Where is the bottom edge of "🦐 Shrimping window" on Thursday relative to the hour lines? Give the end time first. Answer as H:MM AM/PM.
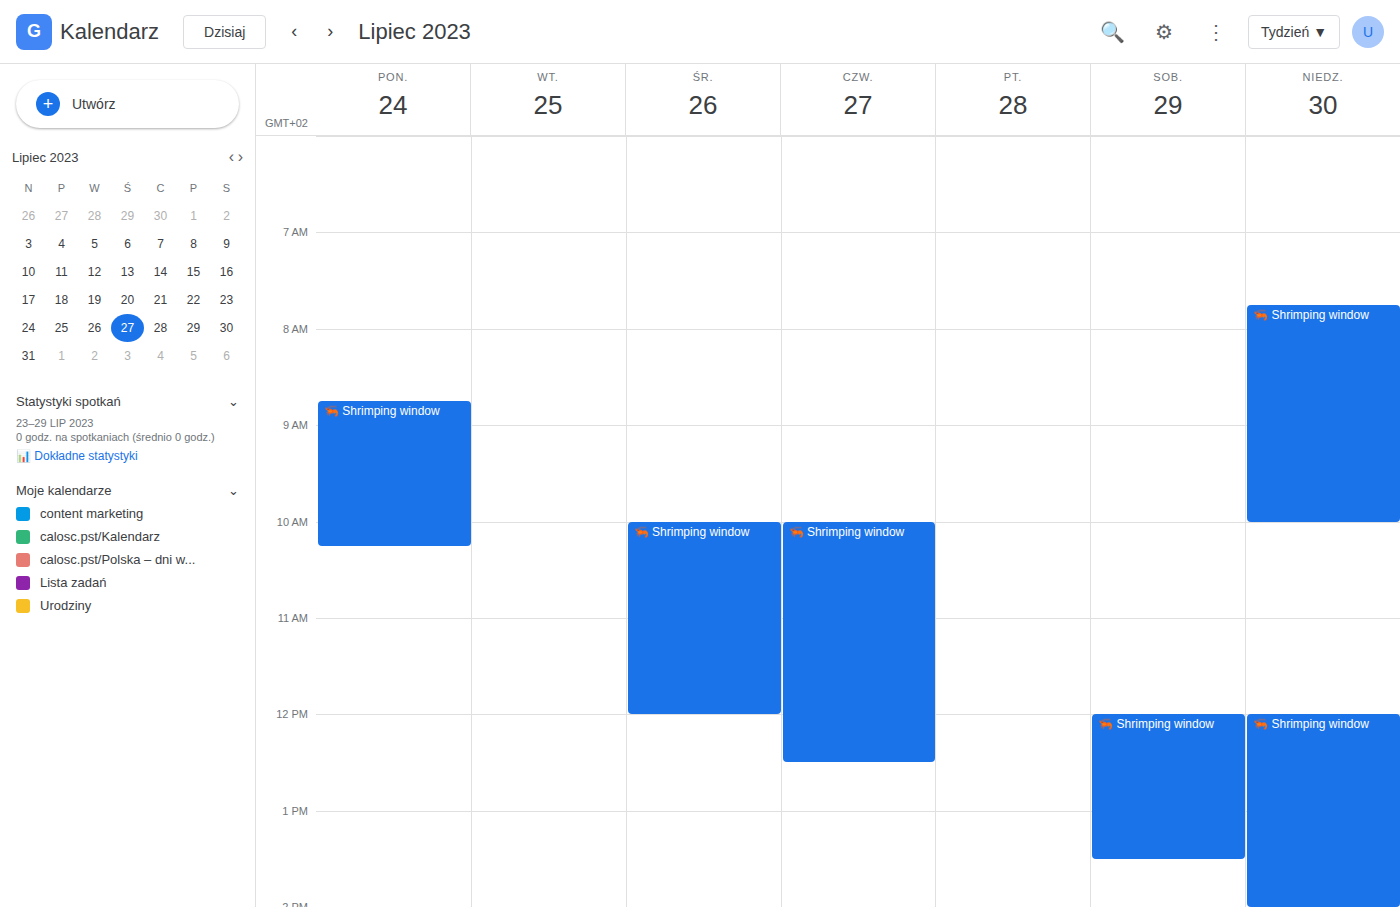
12:30 PM -- halfway between the 12 PM and 1 PM lines.